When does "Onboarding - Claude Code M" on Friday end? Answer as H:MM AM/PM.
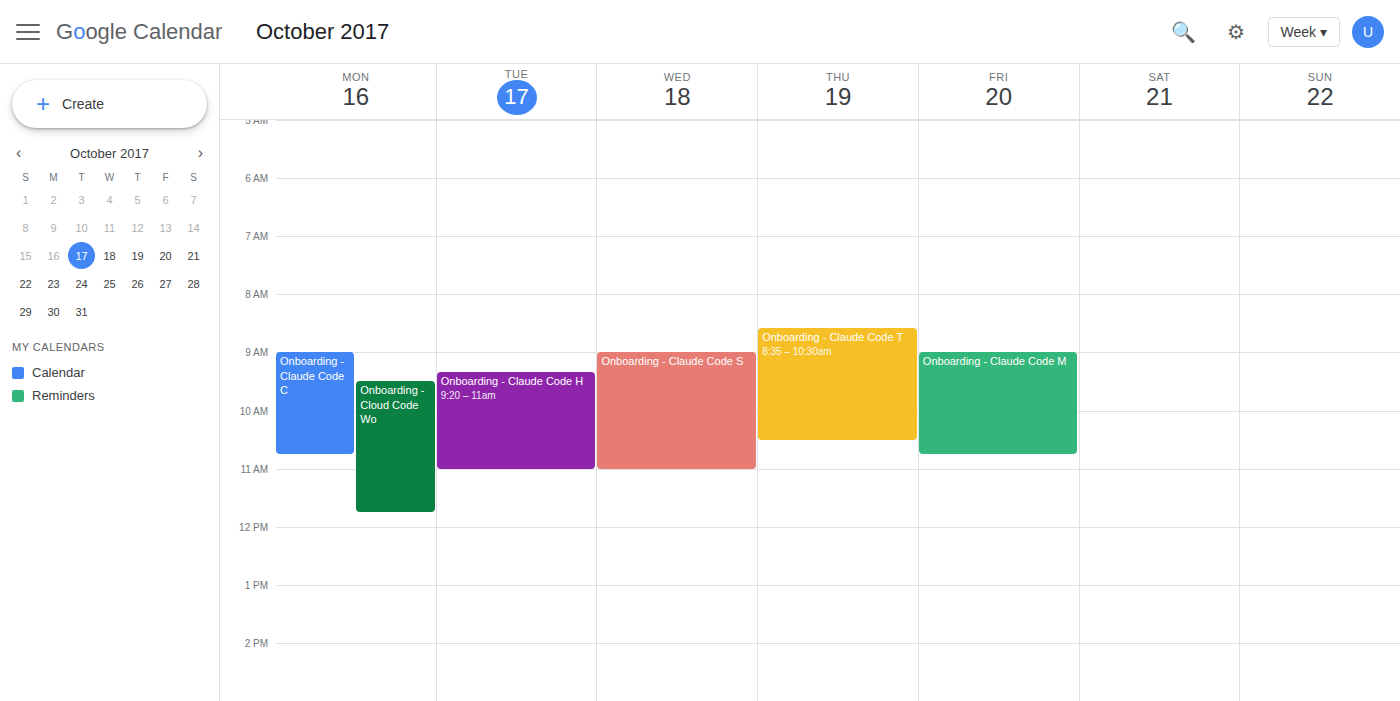
10:45 AM